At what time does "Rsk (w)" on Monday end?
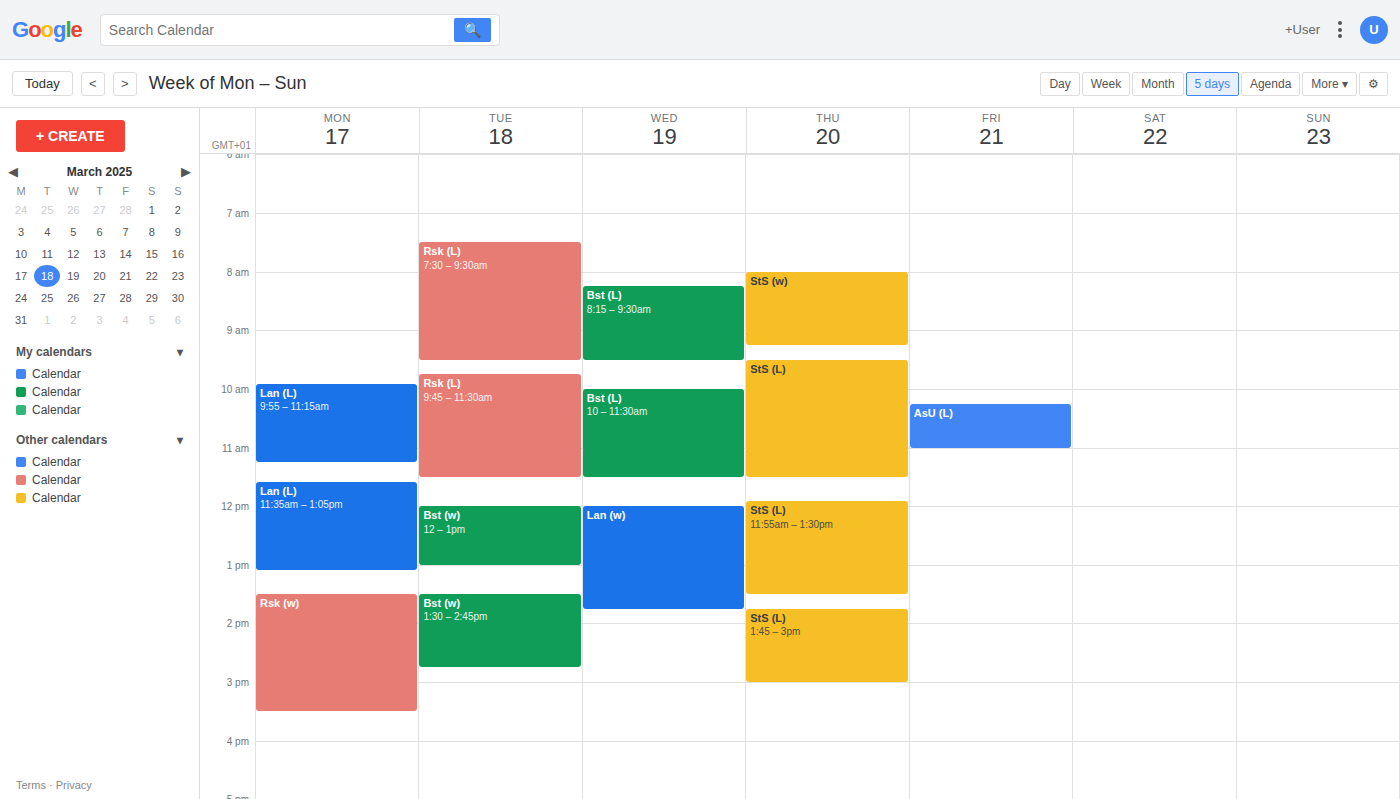
3:30 PM